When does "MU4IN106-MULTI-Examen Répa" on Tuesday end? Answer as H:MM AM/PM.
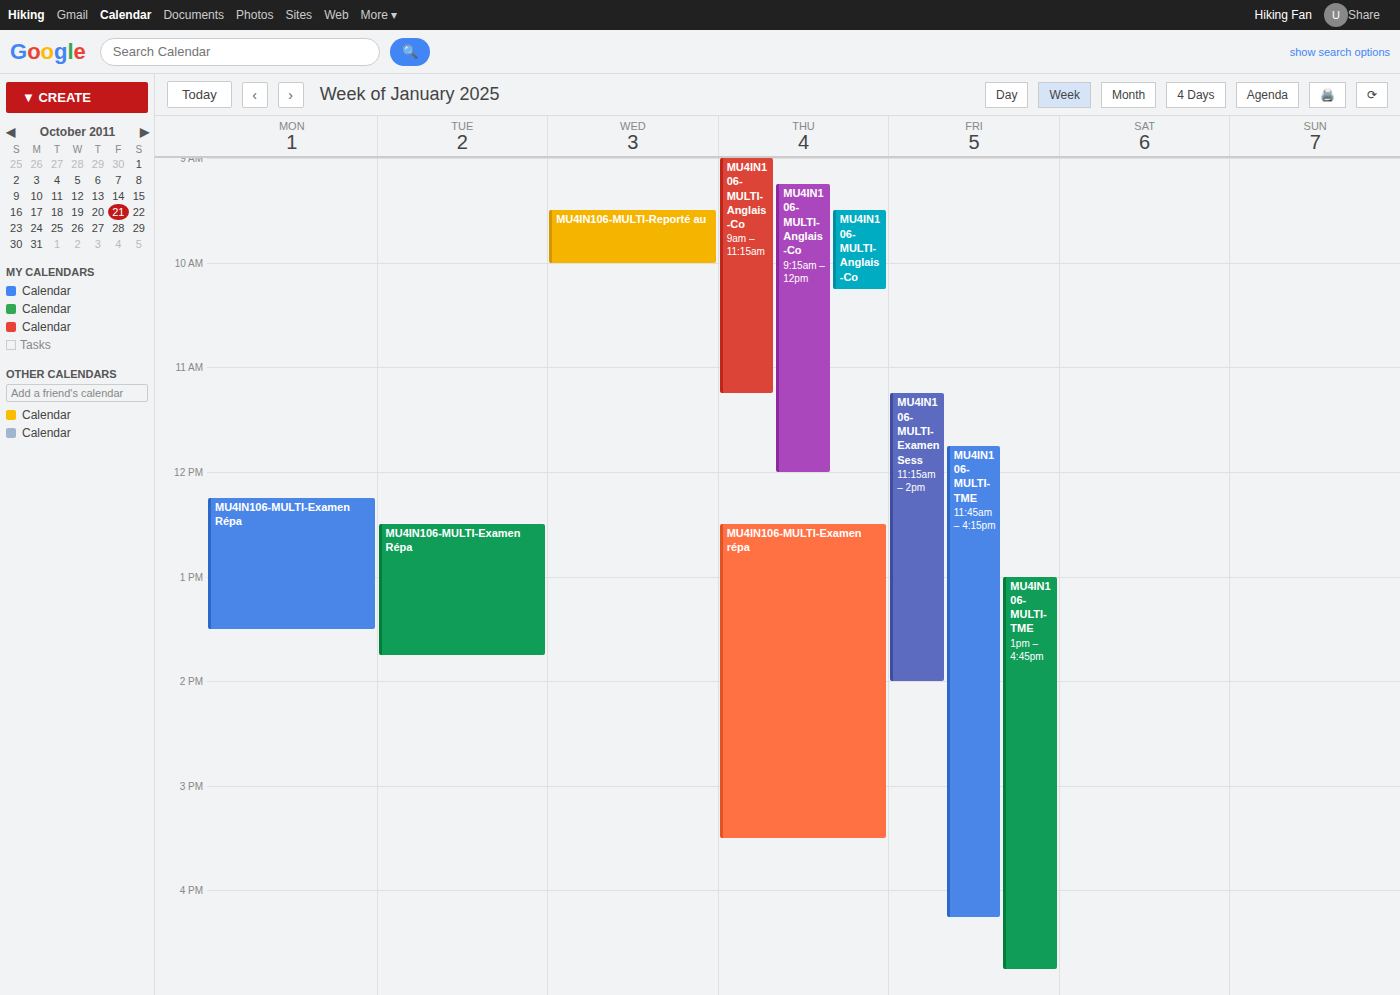
1:45 PM